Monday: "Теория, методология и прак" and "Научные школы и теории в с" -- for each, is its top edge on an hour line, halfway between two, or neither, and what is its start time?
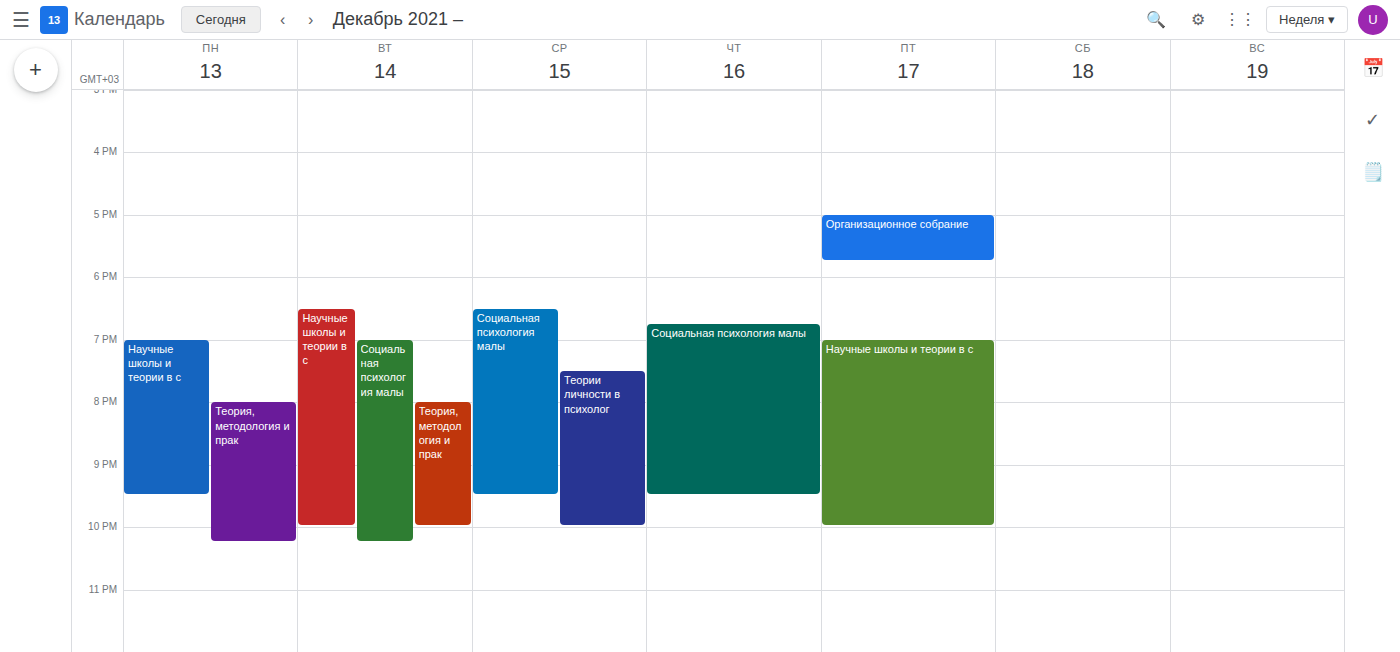
"Теория, методология и прак": 8:00 PM, exactly on the 8 PM line. "Научные школы и теории в с": 7:00 PM, exactly on the 7 PM line.